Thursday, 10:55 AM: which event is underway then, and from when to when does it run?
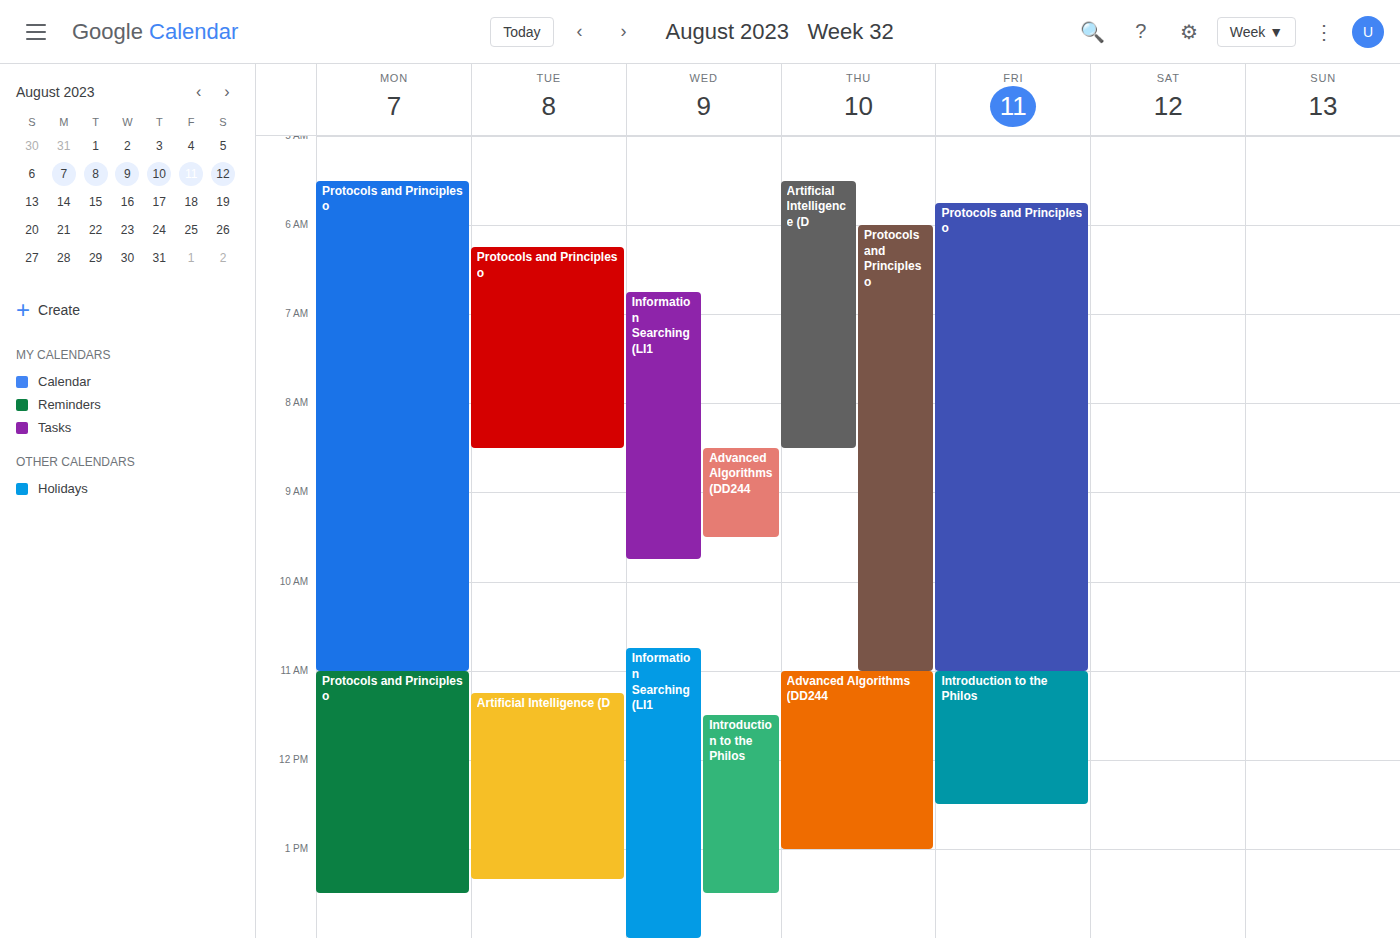
"Protocols and Principles o", 6:00 AM to 11:00 AM